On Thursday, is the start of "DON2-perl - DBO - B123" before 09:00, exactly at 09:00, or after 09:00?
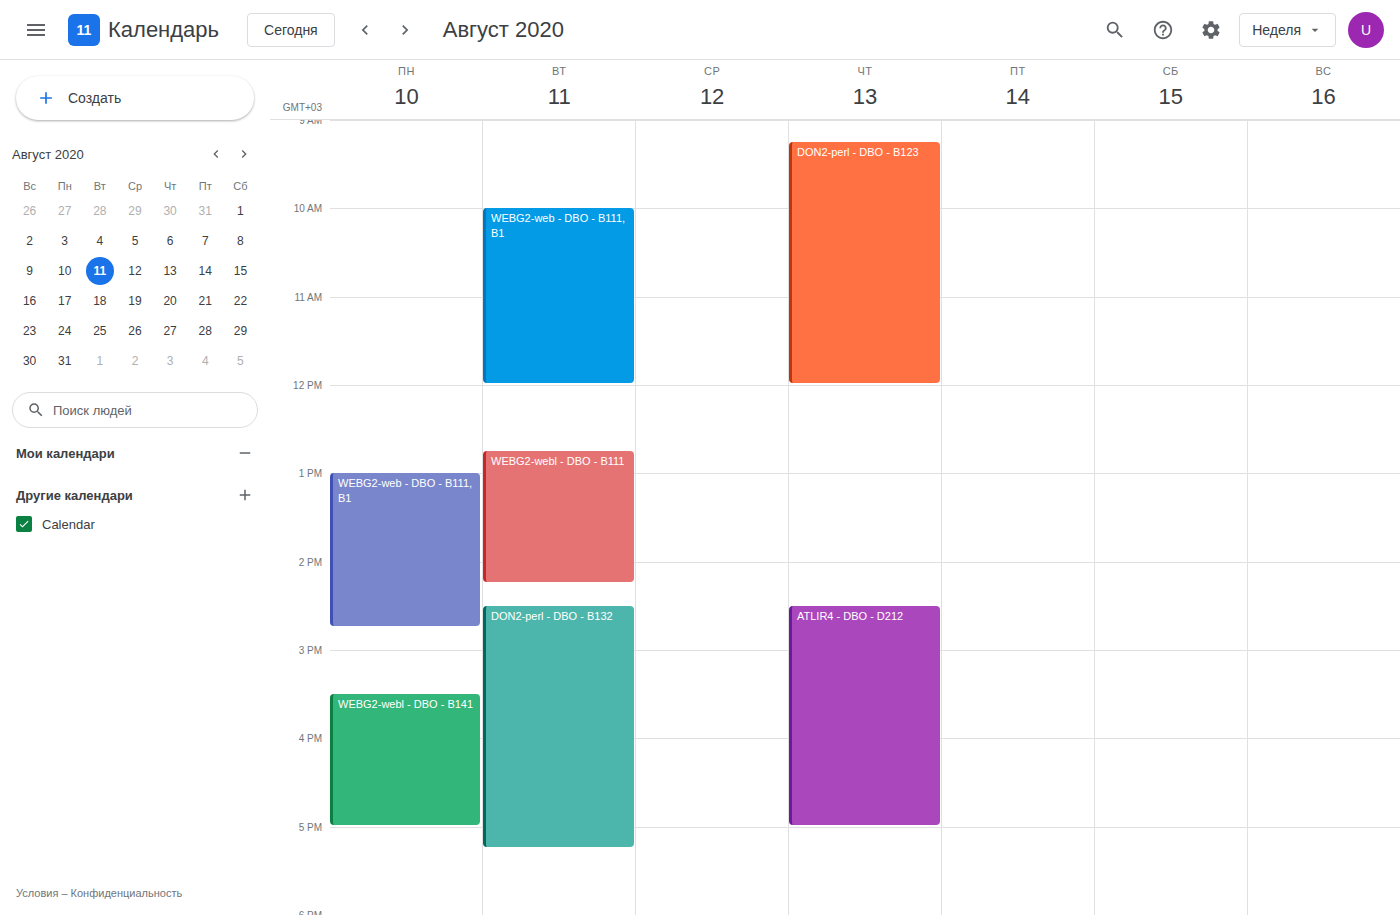
09:15 -- after 09:00, 15 minutes below the 09:00 line.